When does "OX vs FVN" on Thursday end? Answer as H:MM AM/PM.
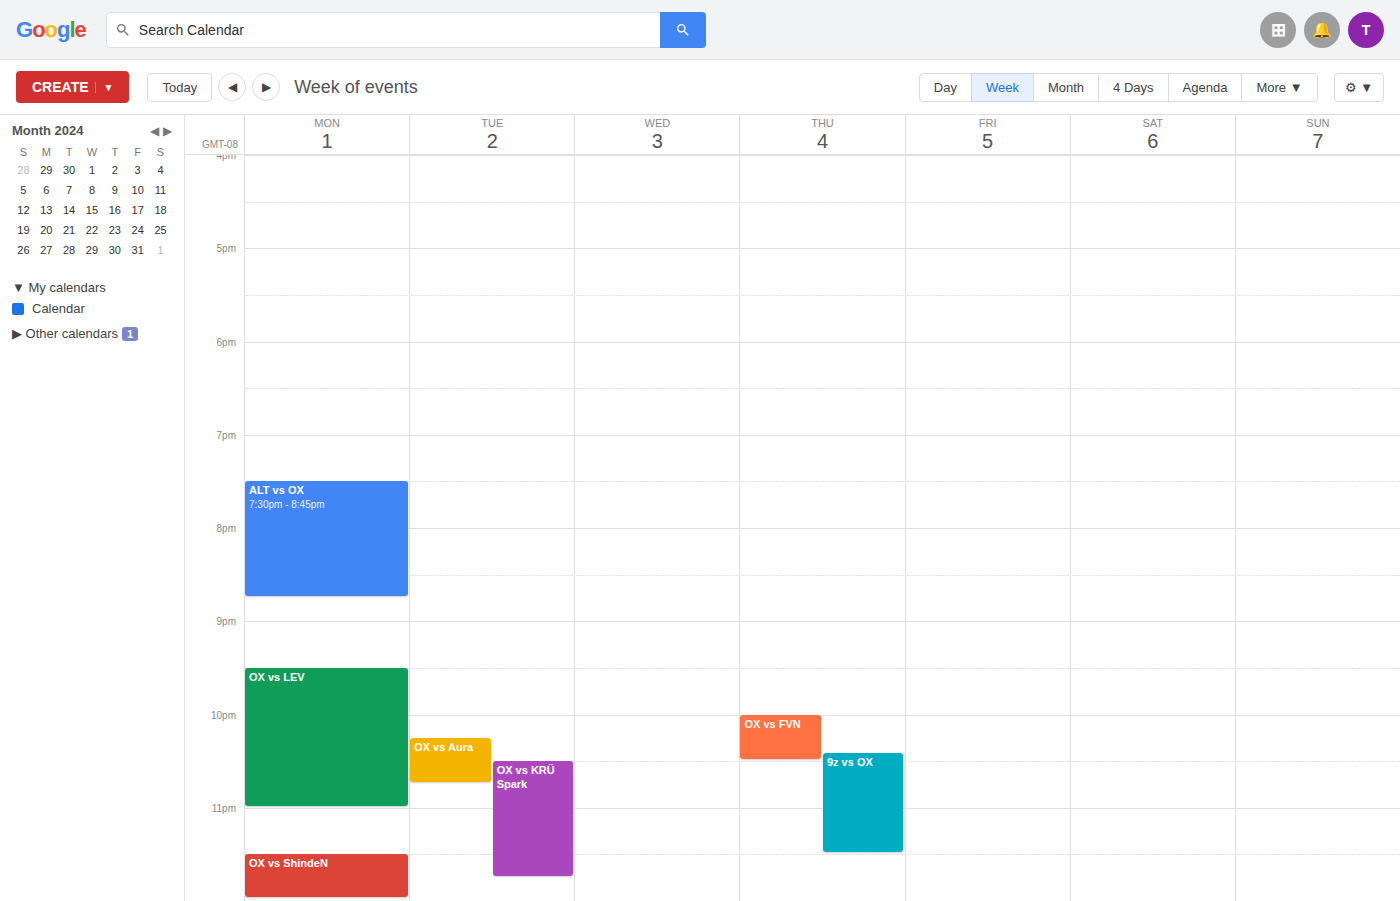
10:30 PM